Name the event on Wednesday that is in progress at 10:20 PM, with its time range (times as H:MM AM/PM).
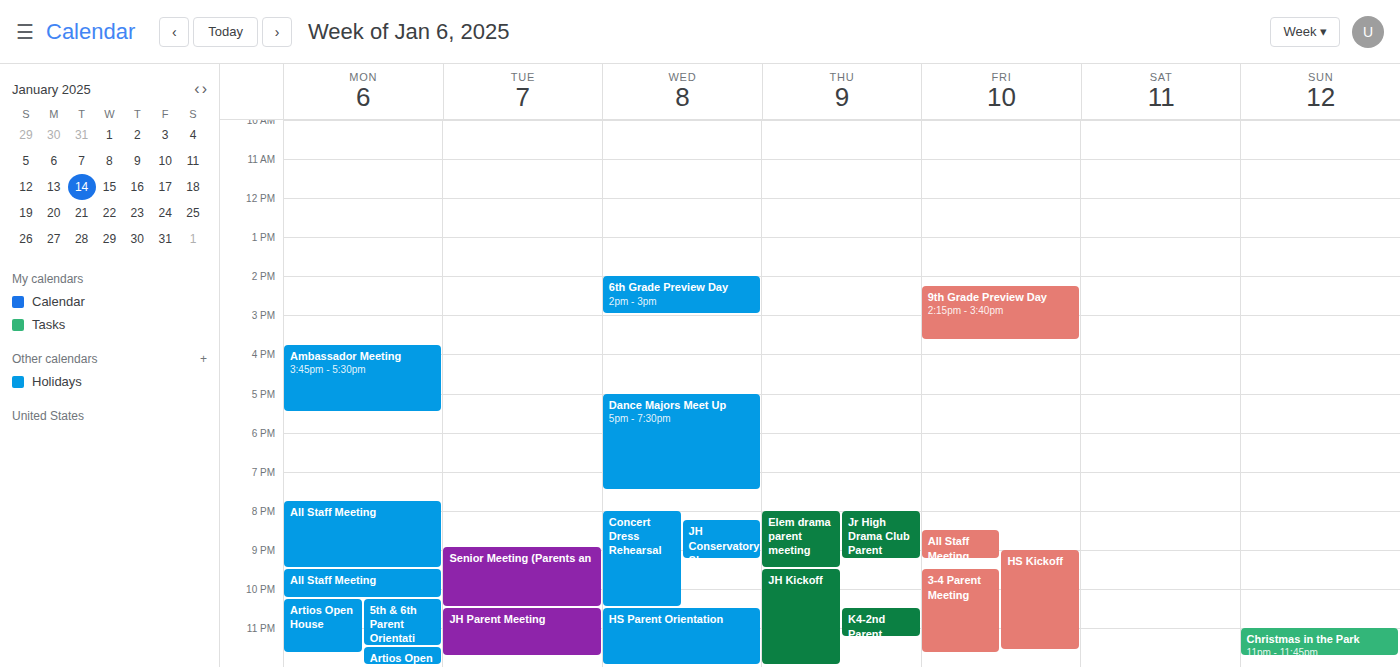
"Concert Dress Rehearsal", 8:00 PM to 10:30 PM